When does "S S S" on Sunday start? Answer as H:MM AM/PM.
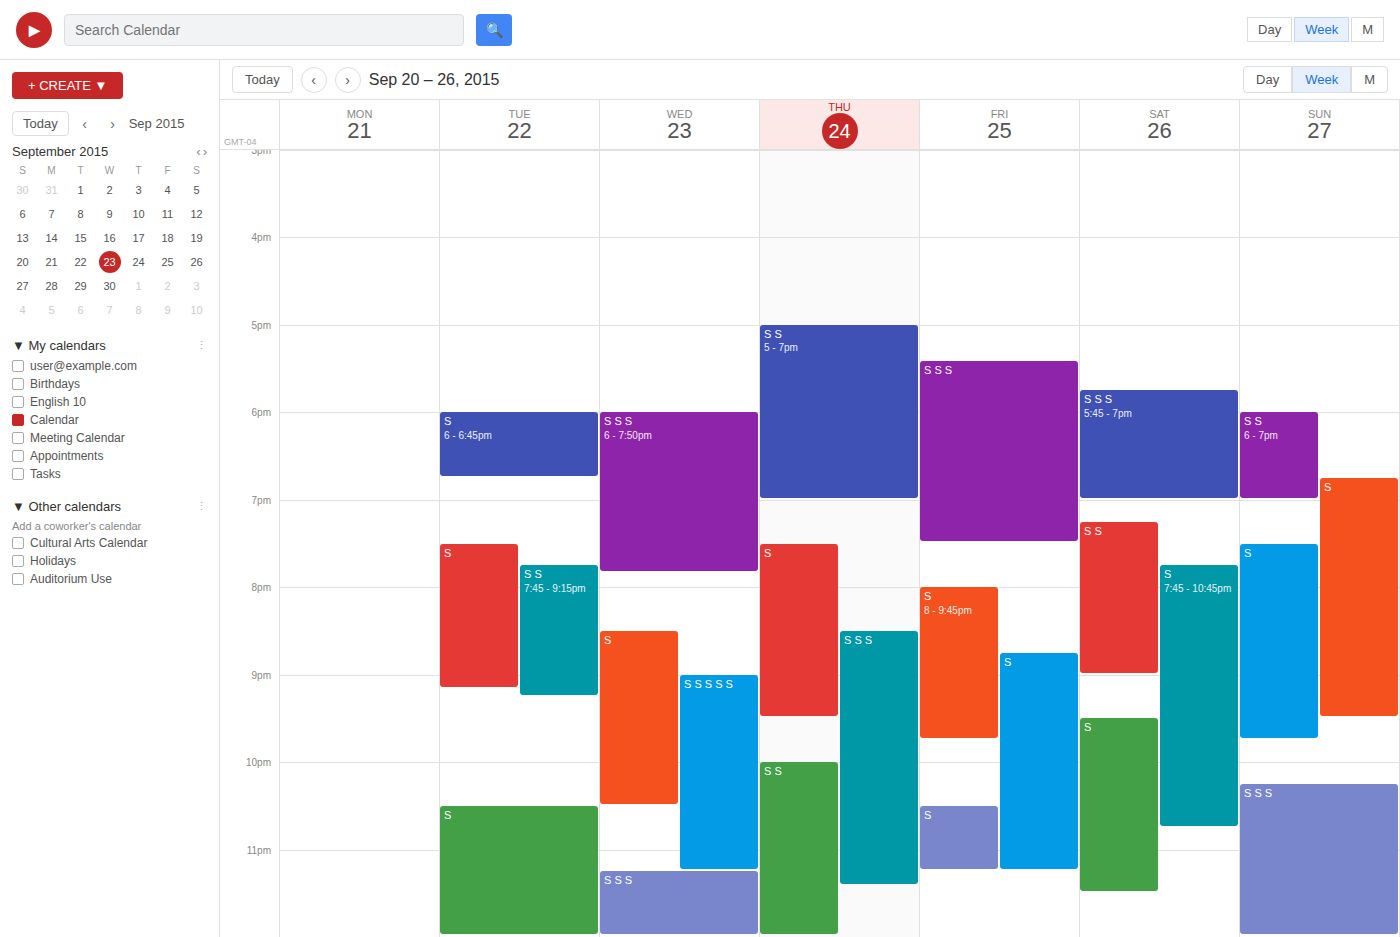
10:15 PM